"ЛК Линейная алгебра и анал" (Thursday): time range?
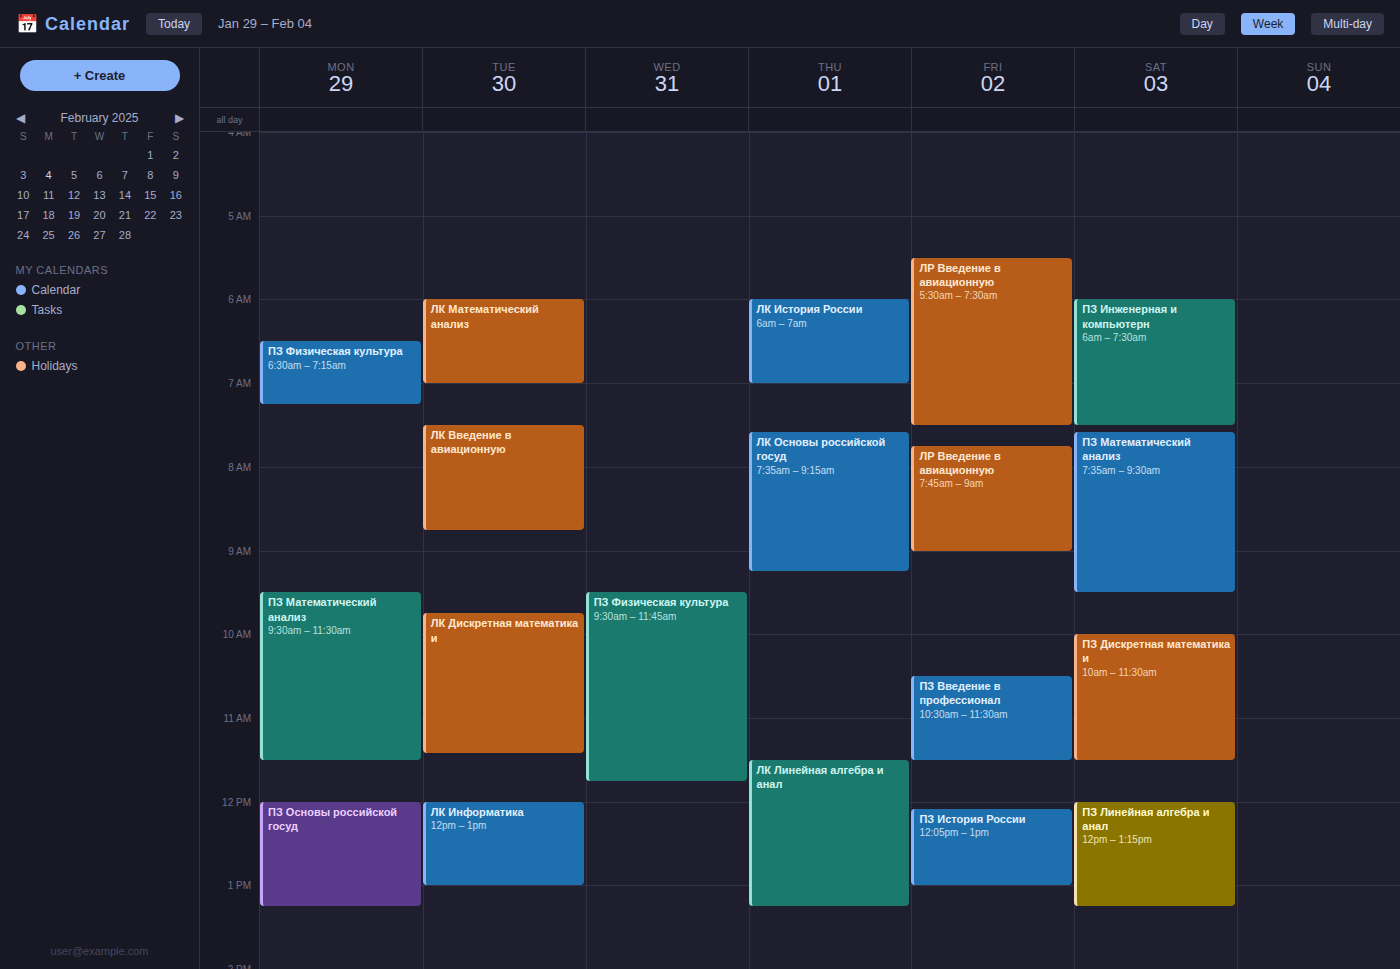
11:30 AM to 1:15 PM